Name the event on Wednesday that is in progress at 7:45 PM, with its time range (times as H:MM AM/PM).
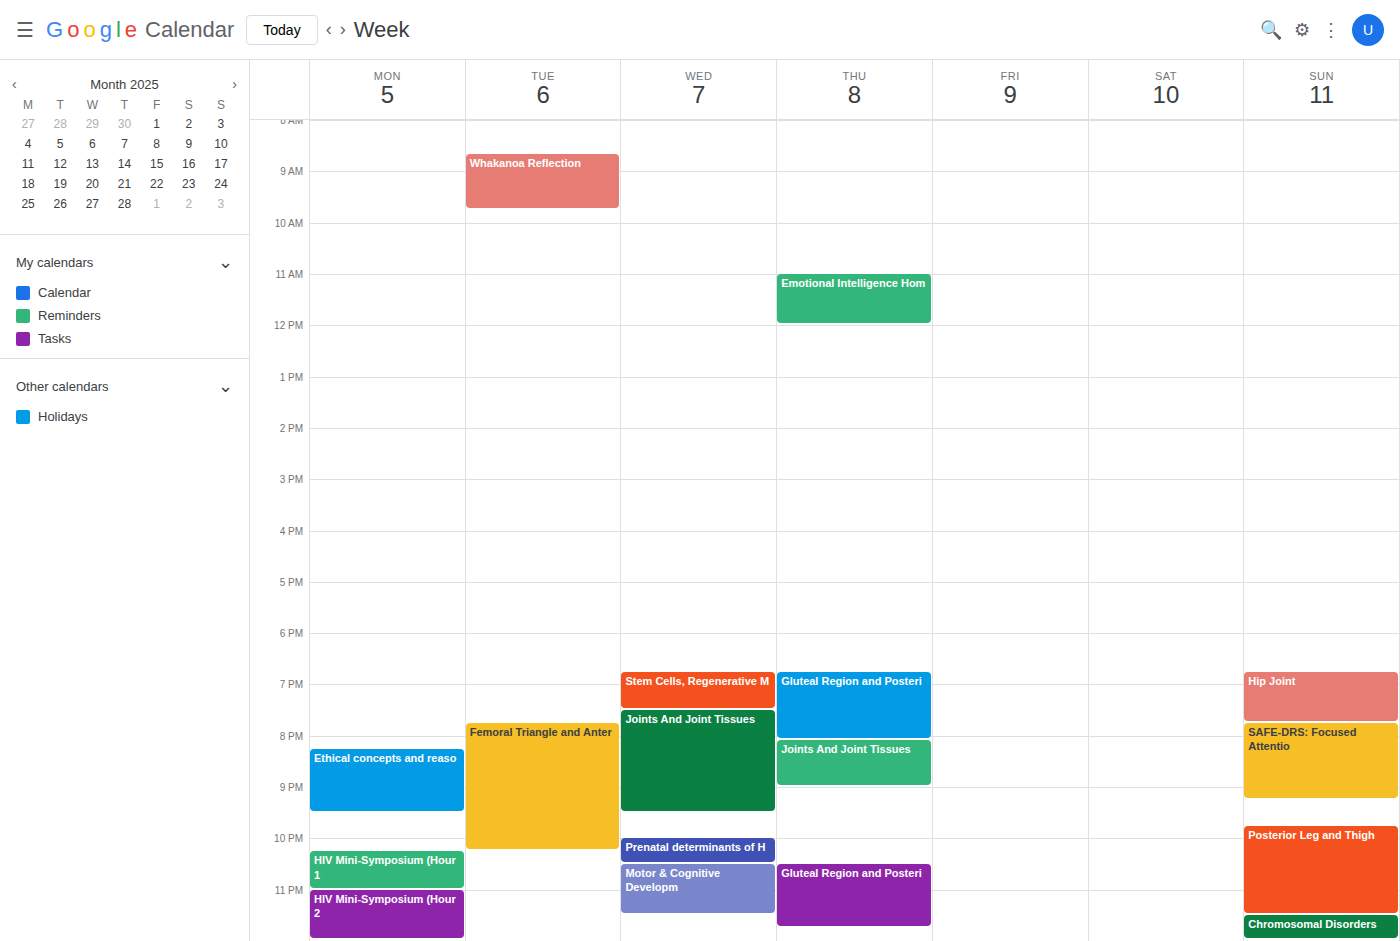
"Joints And Joint Tissues", 7:30 PM to 9:30 PM